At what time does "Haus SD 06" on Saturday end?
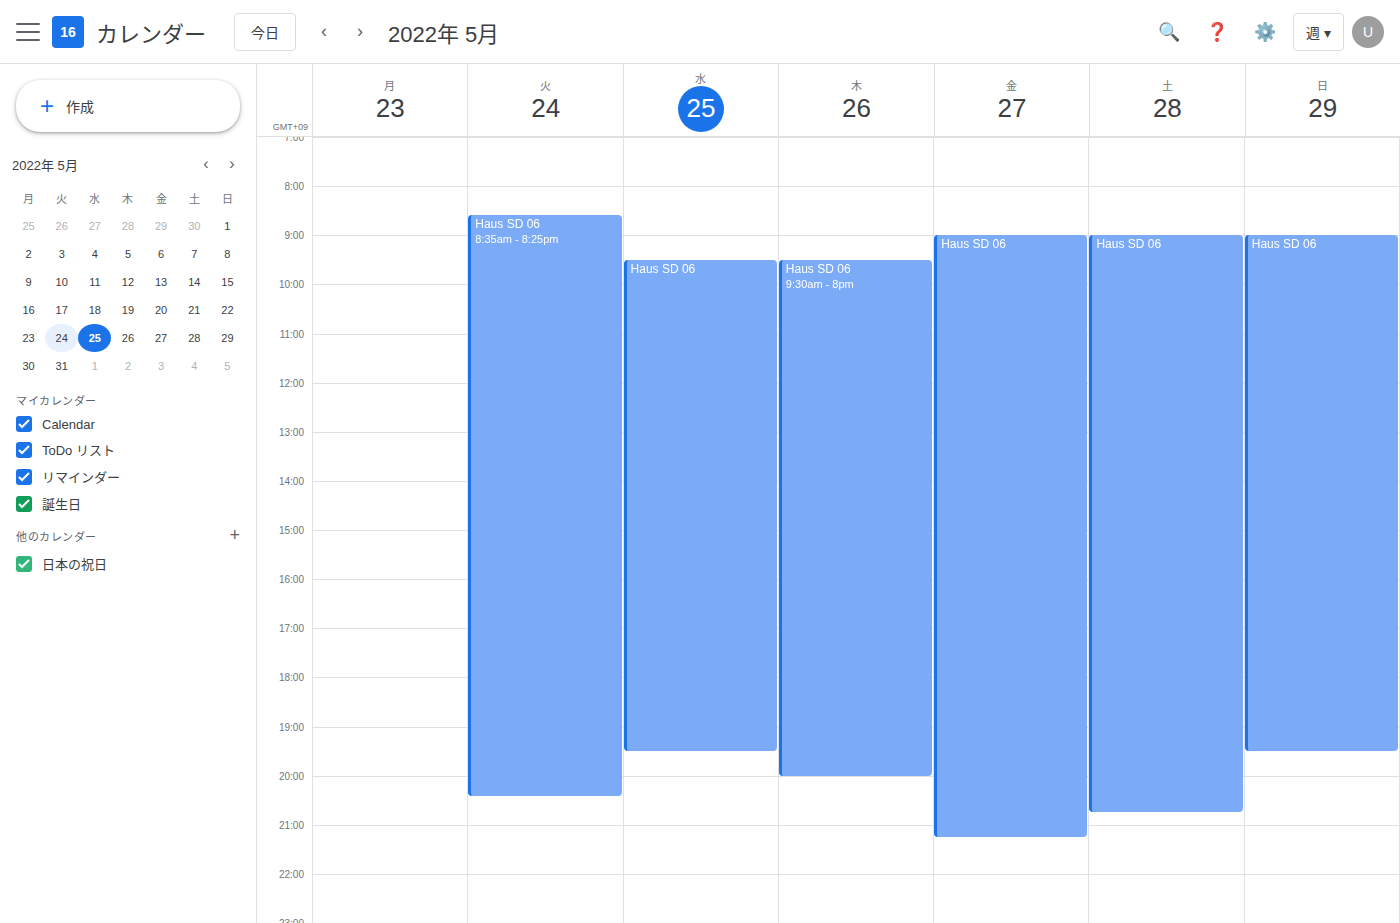
8:45 PM